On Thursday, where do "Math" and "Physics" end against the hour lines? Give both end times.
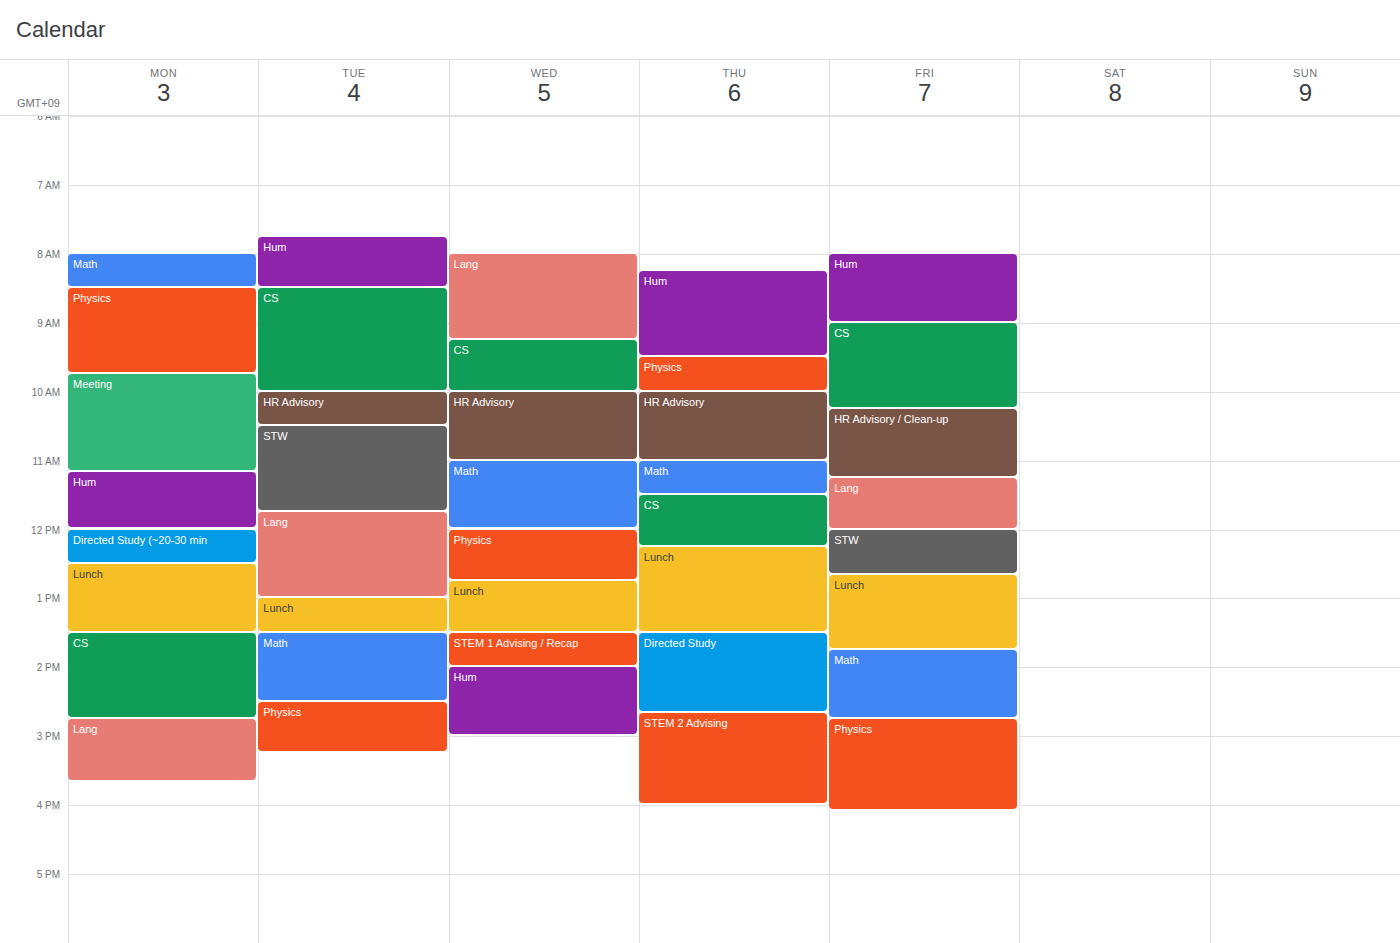
"Math": 11:30 AM, halfway between the 11 AM and 12 PM lines. "Physics": 10:00 AM, exactly on the 10 AM line.